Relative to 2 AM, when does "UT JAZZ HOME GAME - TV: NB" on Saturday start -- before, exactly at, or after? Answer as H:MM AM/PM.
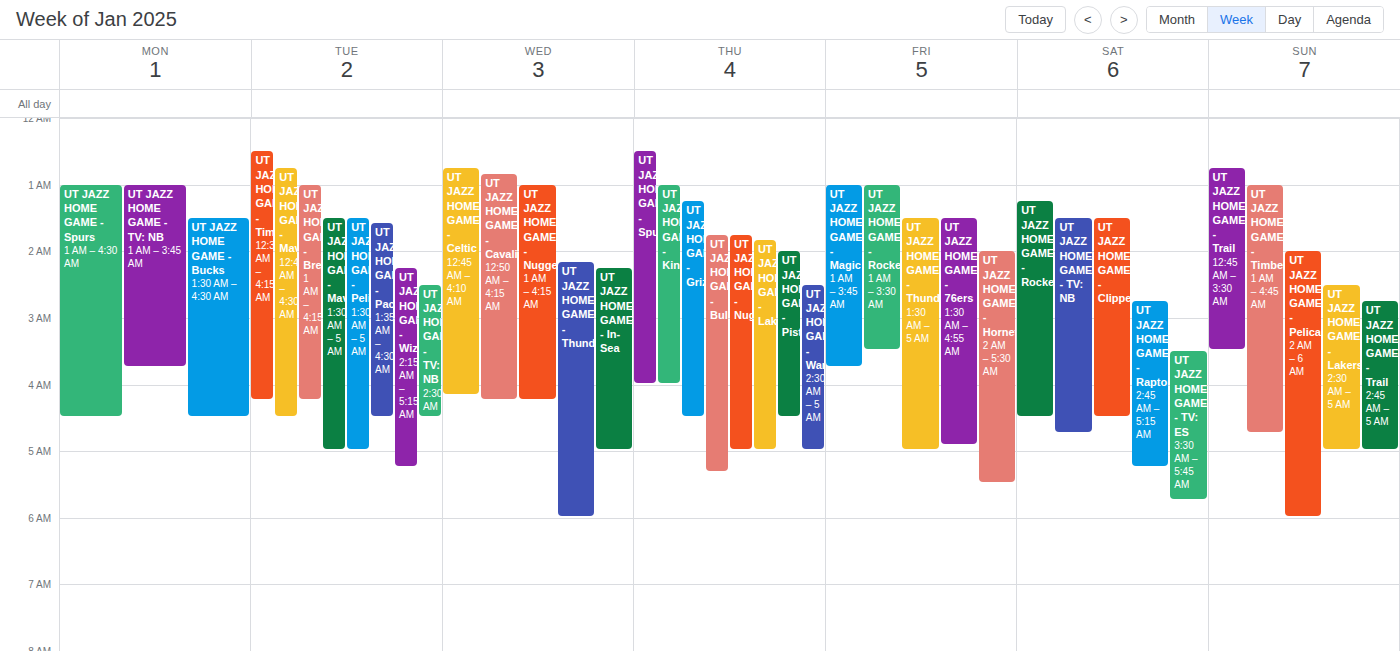
1:30 AM -- before 2 AM, 30 minutes above the 2 AM line.